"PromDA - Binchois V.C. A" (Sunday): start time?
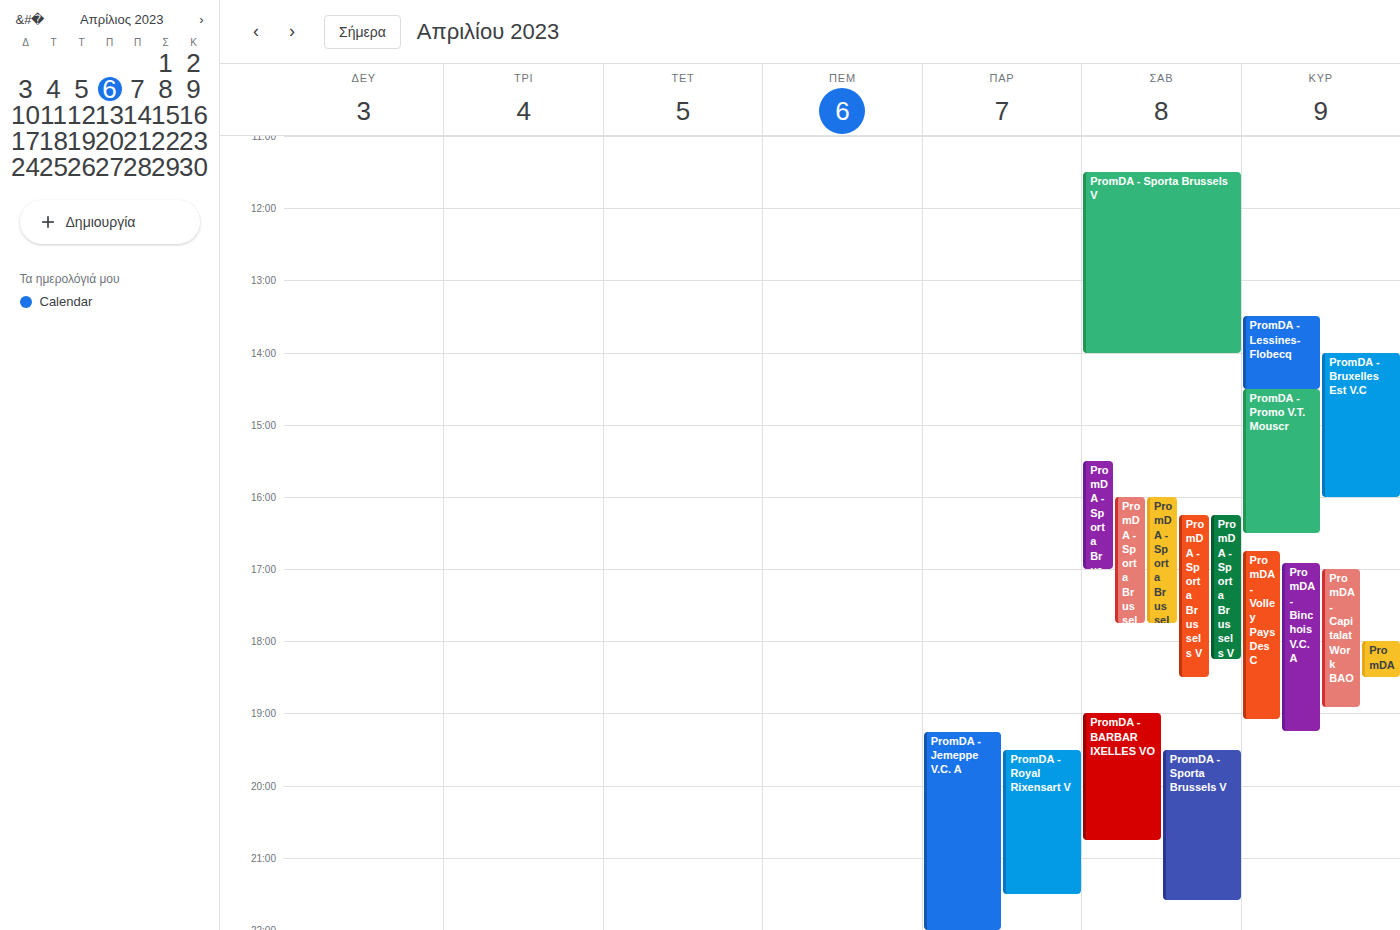
16:55